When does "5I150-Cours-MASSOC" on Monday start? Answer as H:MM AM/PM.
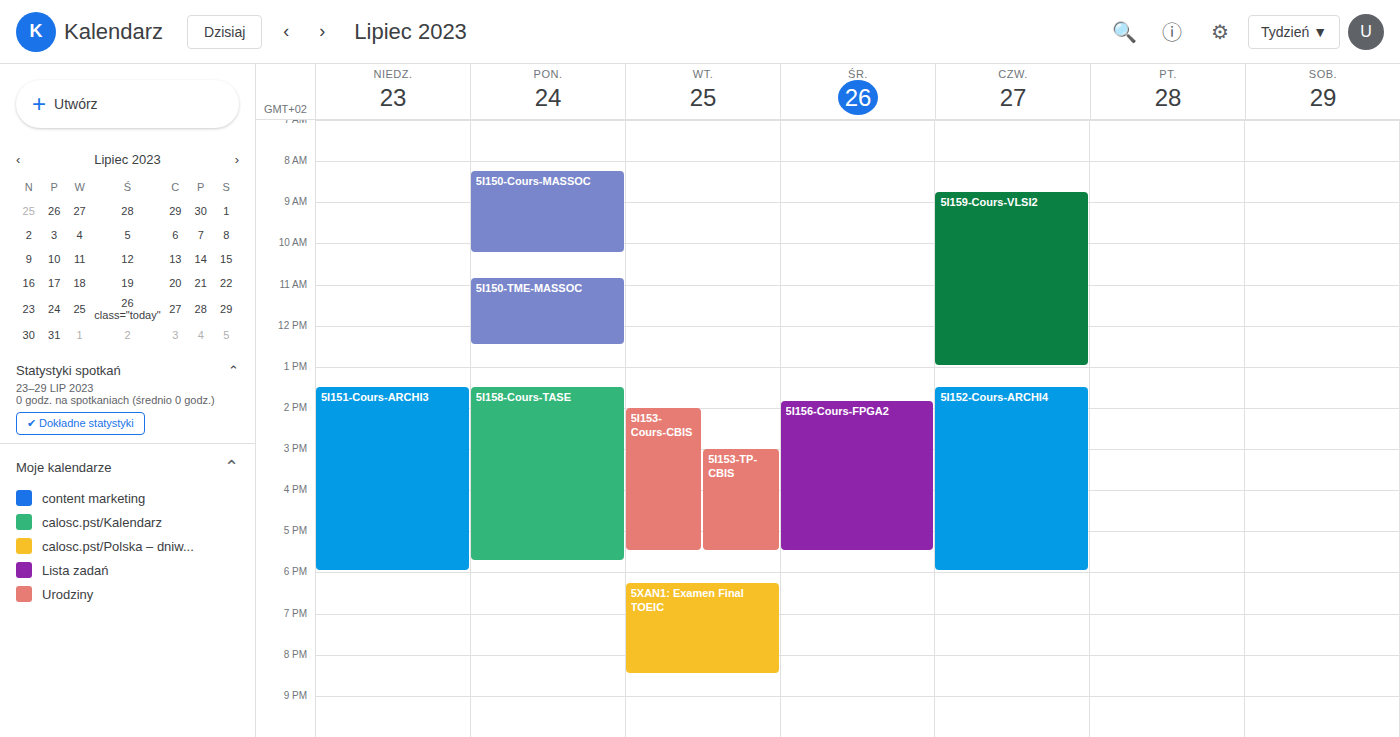
8:15 AM